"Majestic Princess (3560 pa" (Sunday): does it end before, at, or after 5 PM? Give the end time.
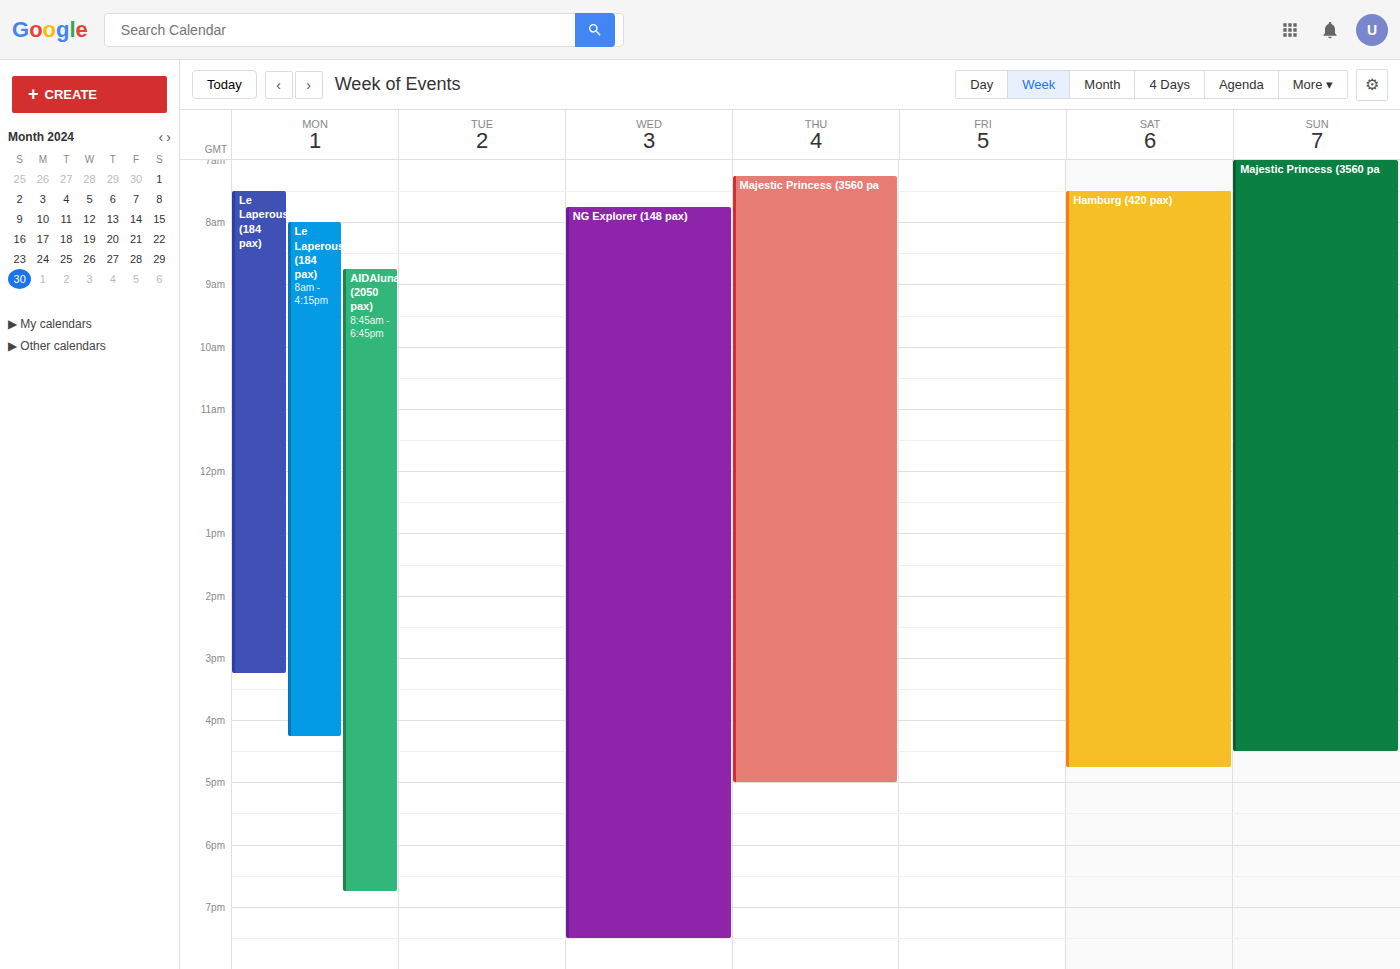
4:30 PM -- before 5 PM, 30 minutes above the 5 PM line.